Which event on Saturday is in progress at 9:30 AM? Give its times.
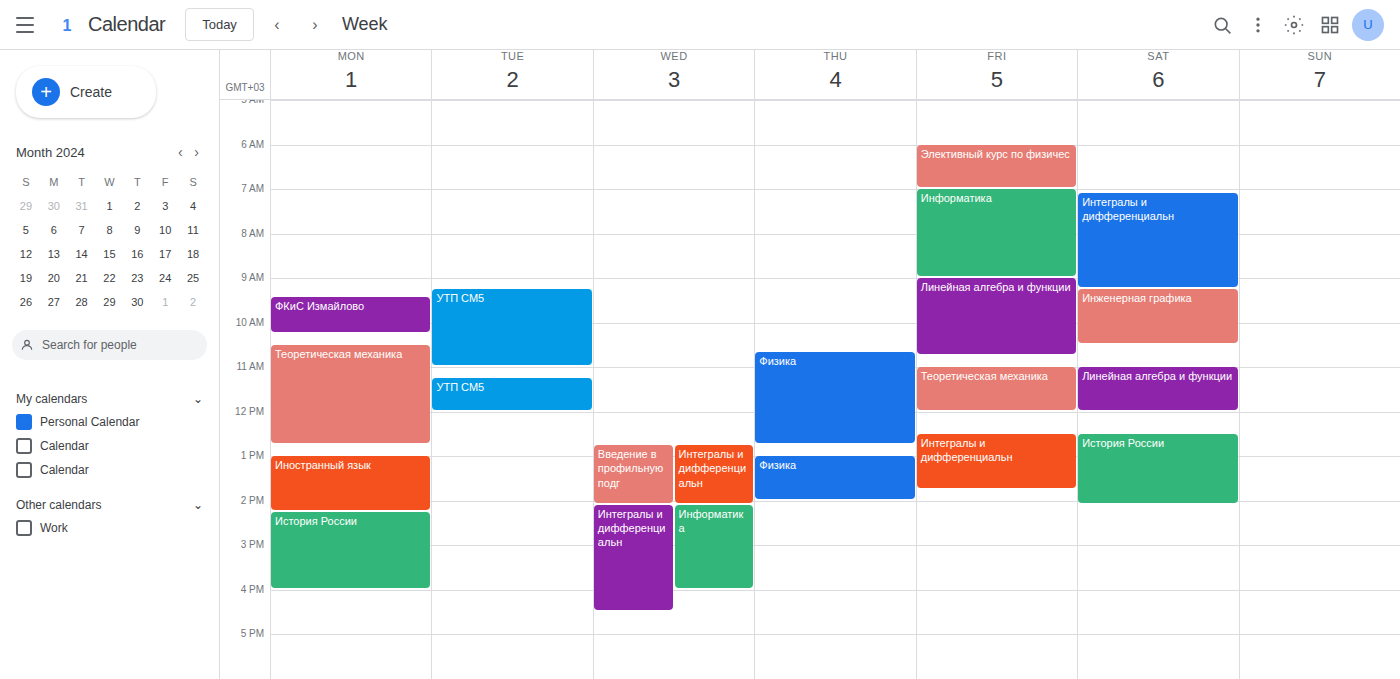
"Инженерная графика", 9:15 AM to 10:30 AM